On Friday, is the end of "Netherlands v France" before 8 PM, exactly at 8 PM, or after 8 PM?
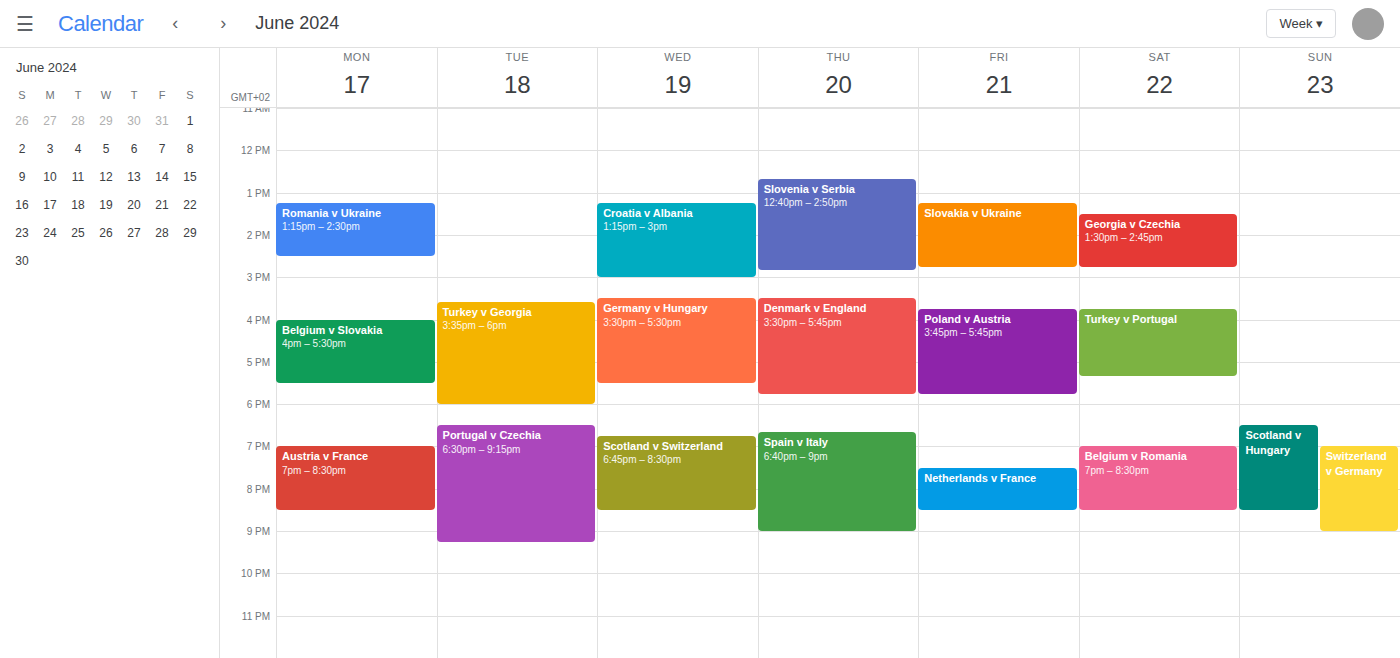
8:30 PM -- after 8 PM, 30 minutes below the 8 PM line.